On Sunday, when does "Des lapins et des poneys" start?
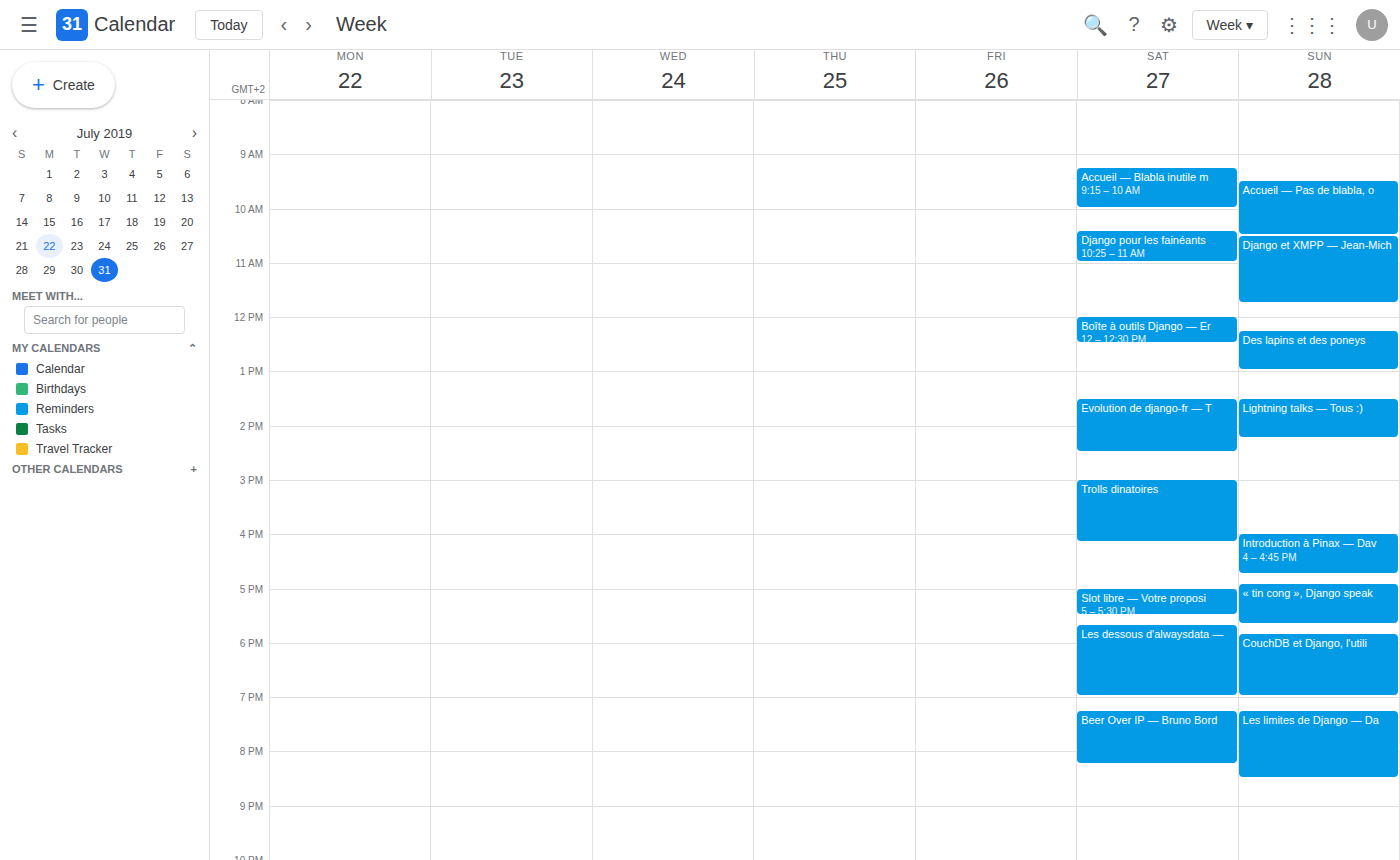
12:15 PM